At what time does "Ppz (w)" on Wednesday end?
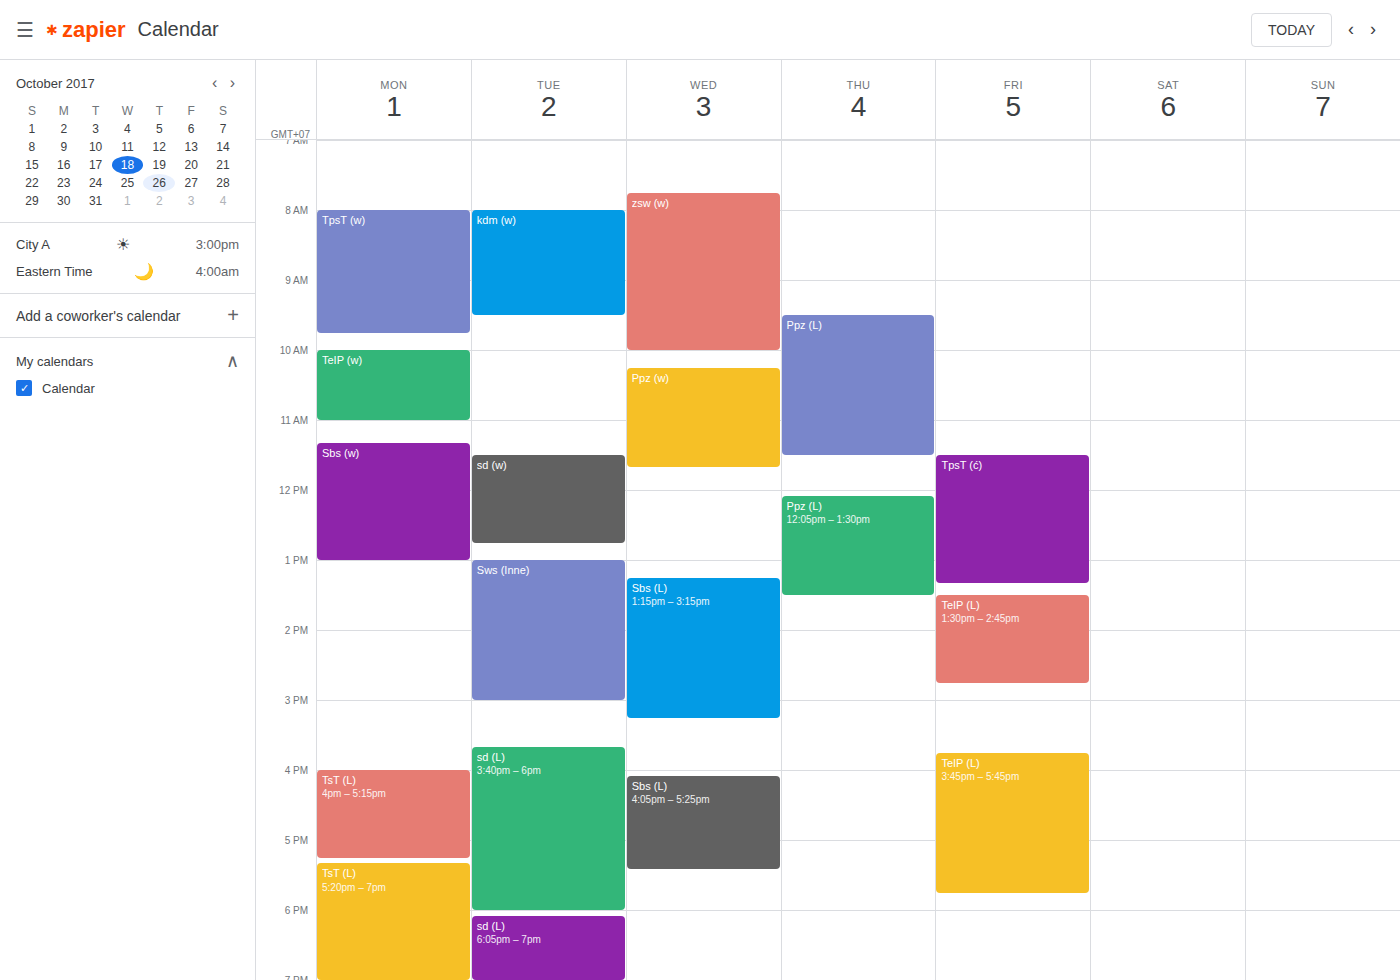
11:40 AM